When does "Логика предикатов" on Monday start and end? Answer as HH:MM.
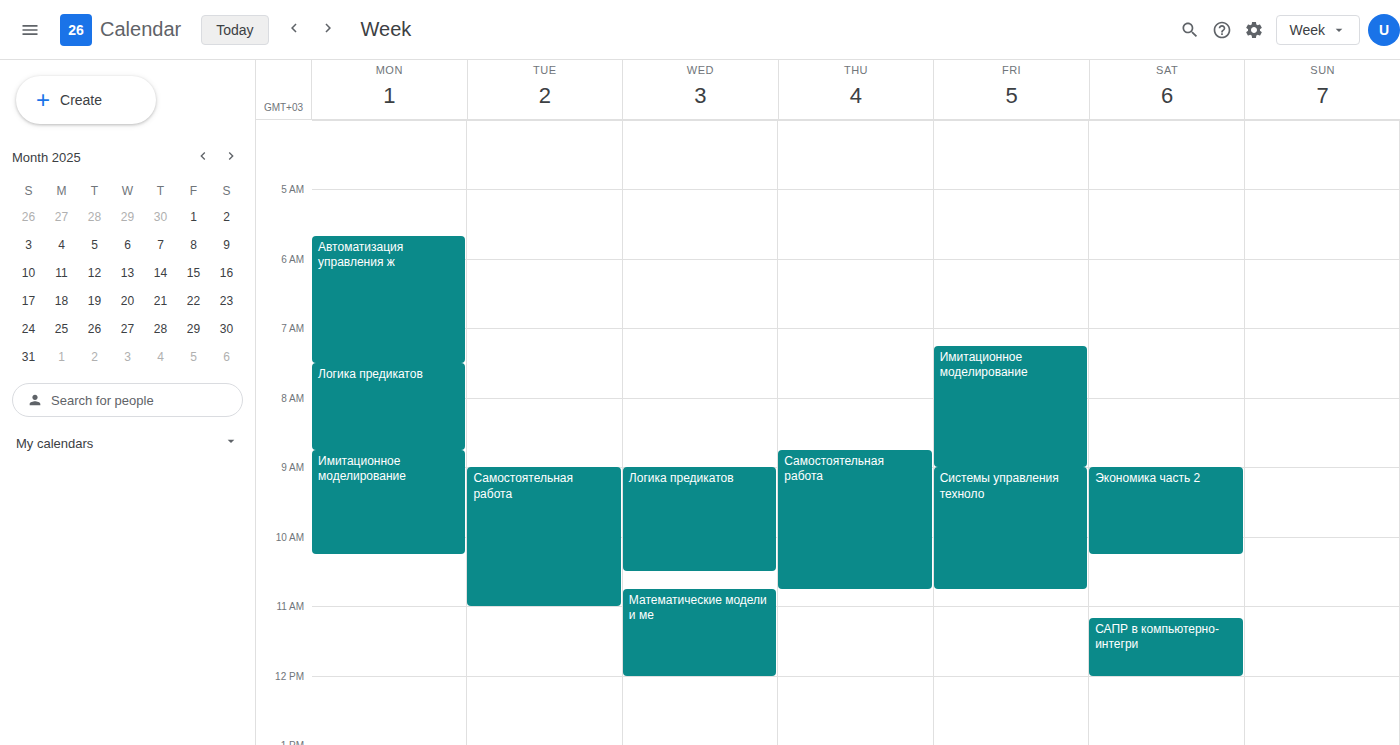
07:30 to 08:45